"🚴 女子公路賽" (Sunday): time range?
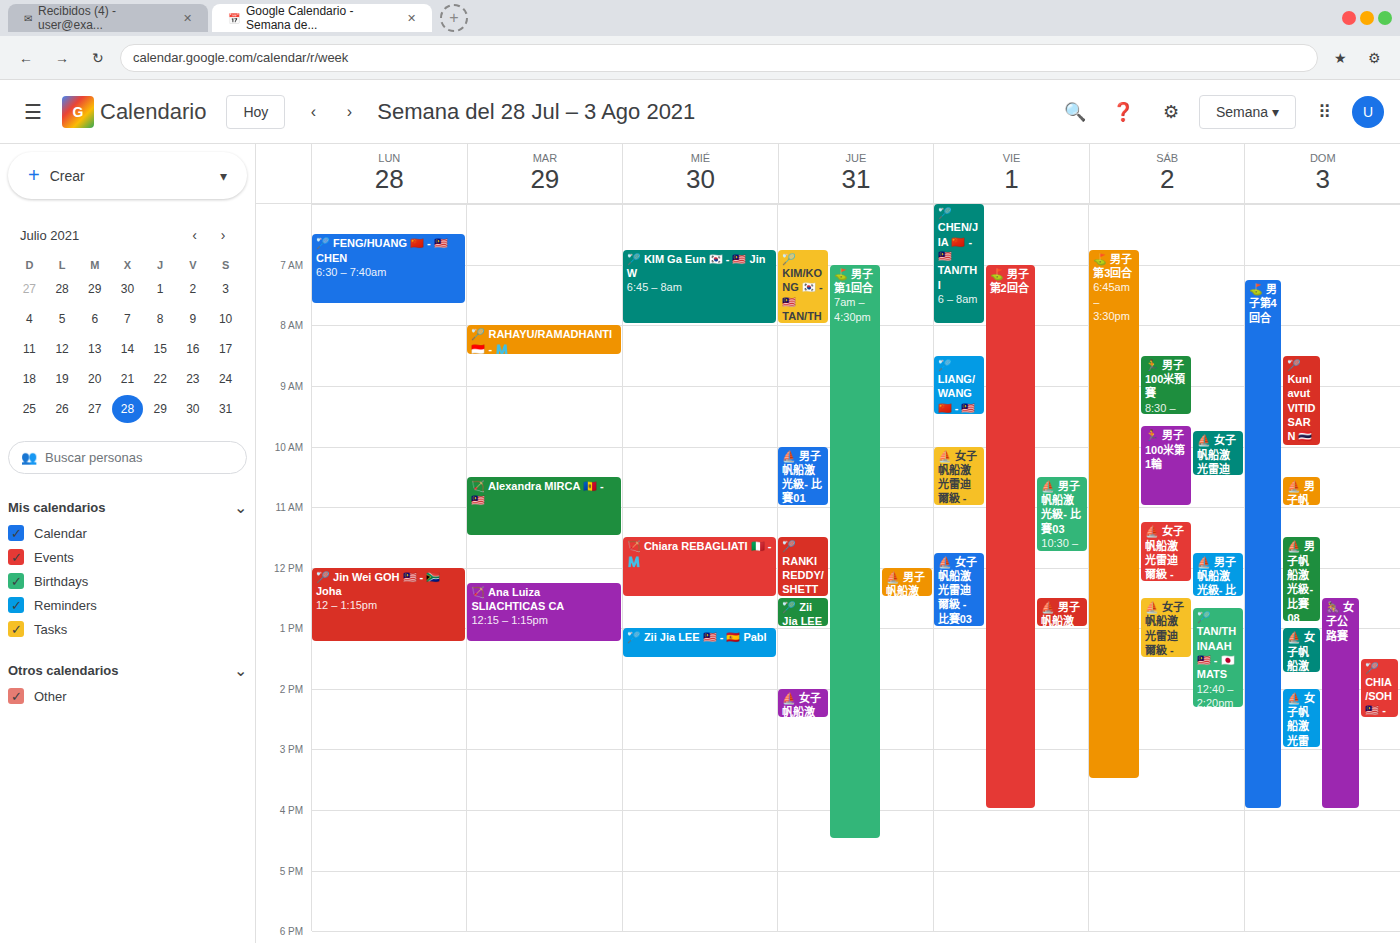
12:30 PM to 4:00 PM